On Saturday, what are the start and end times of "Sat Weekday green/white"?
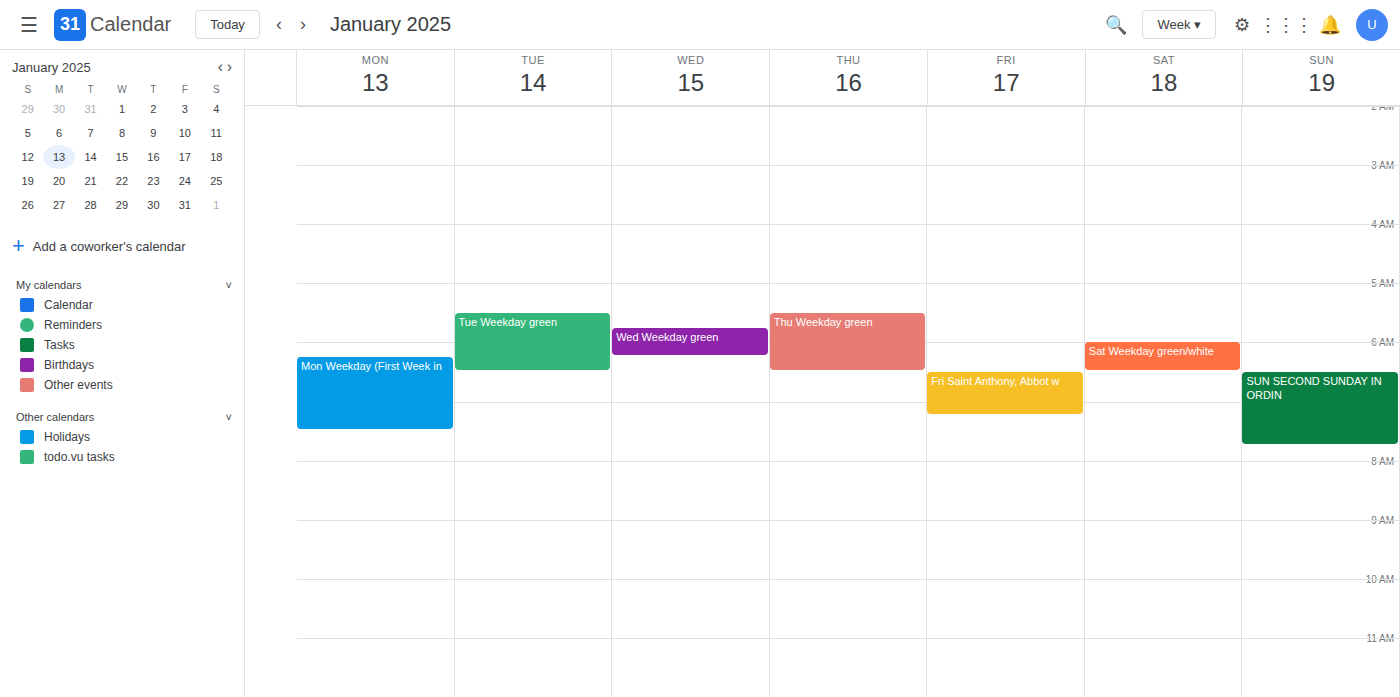
6:00 AM to 6:30 AM